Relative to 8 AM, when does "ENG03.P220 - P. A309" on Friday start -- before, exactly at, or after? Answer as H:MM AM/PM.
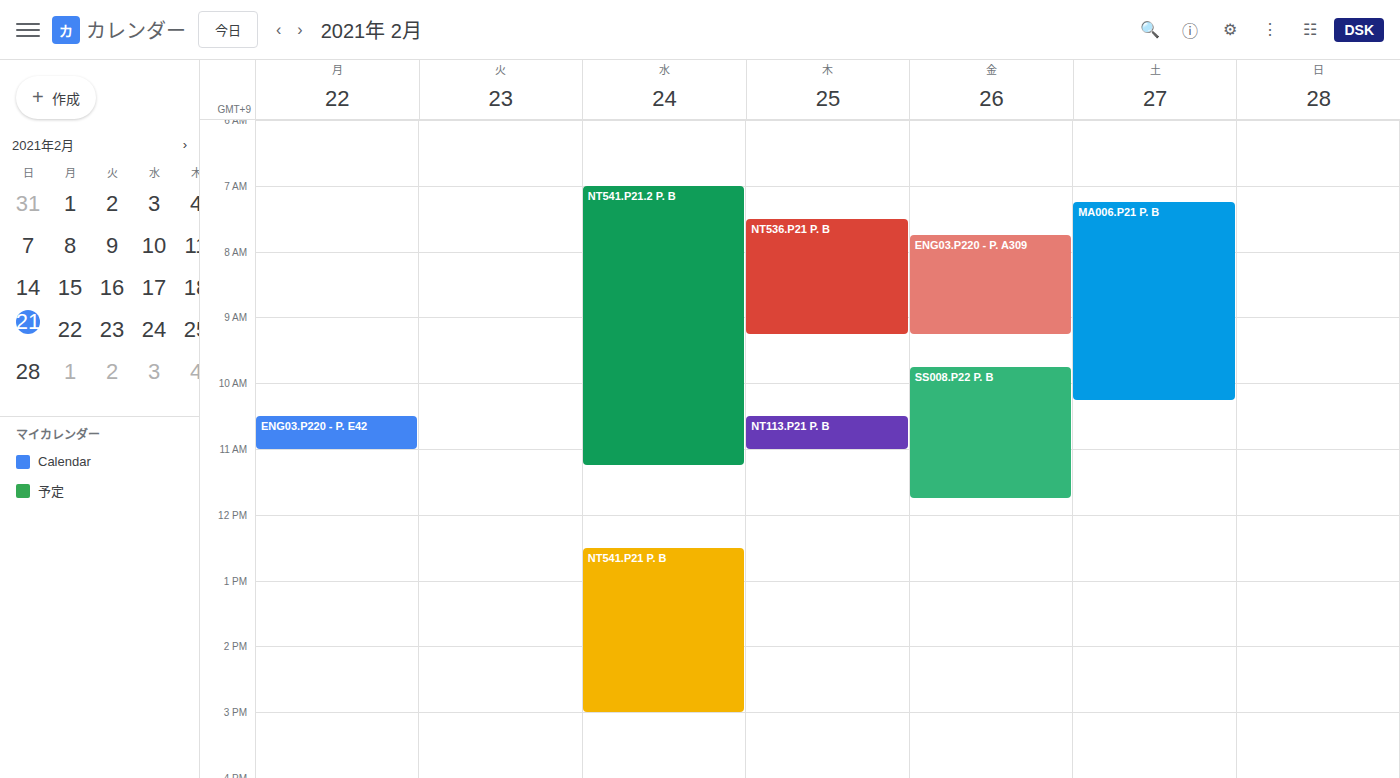
7:45 AM -- before 8 AM, 15 minutes above the 8 AM line.